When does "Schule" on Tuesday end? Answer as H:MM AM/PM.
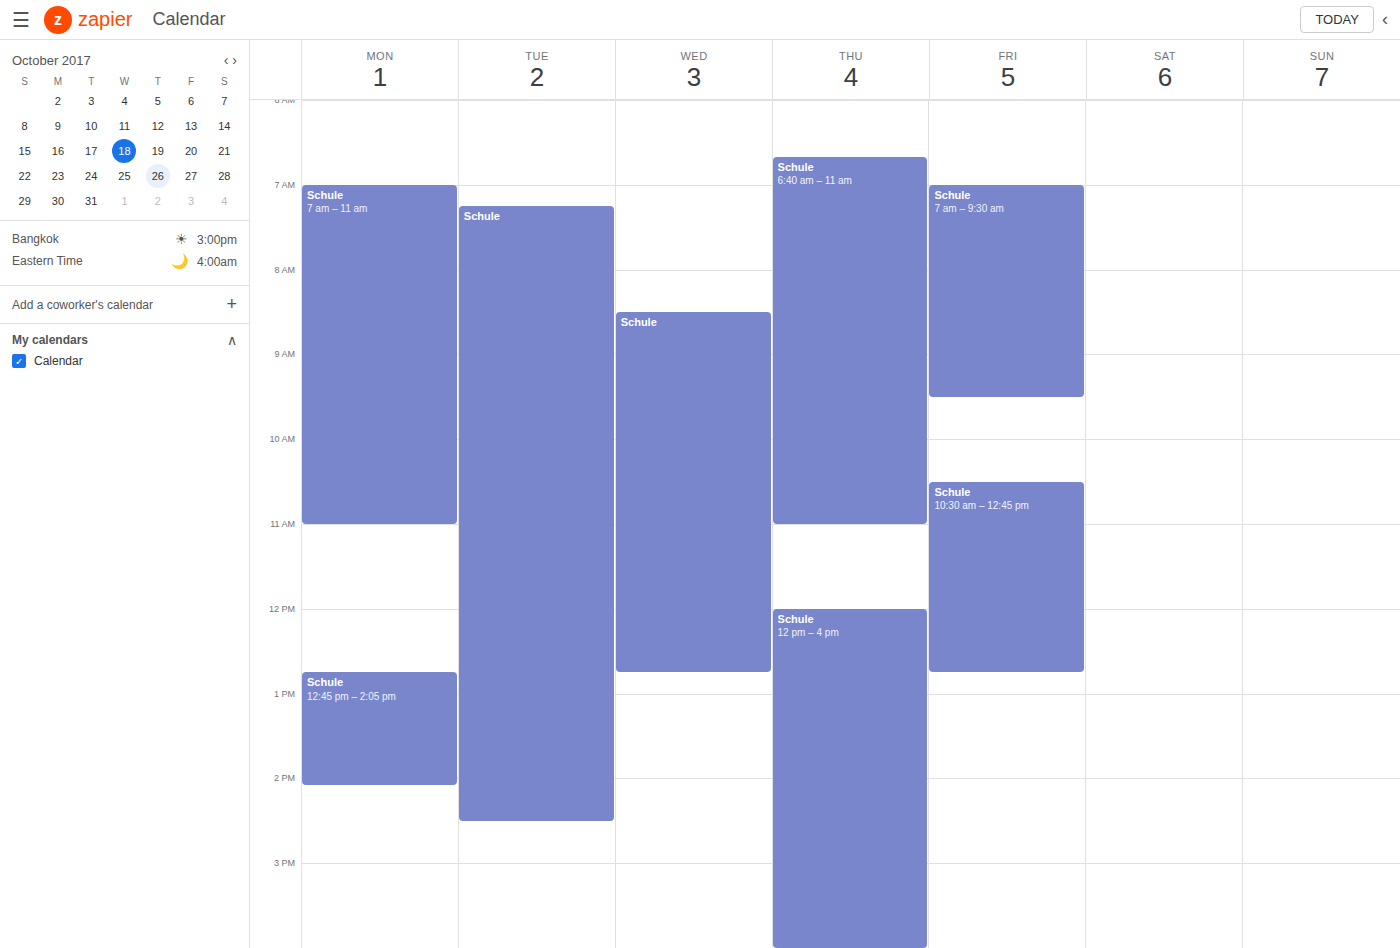
2:30 PM